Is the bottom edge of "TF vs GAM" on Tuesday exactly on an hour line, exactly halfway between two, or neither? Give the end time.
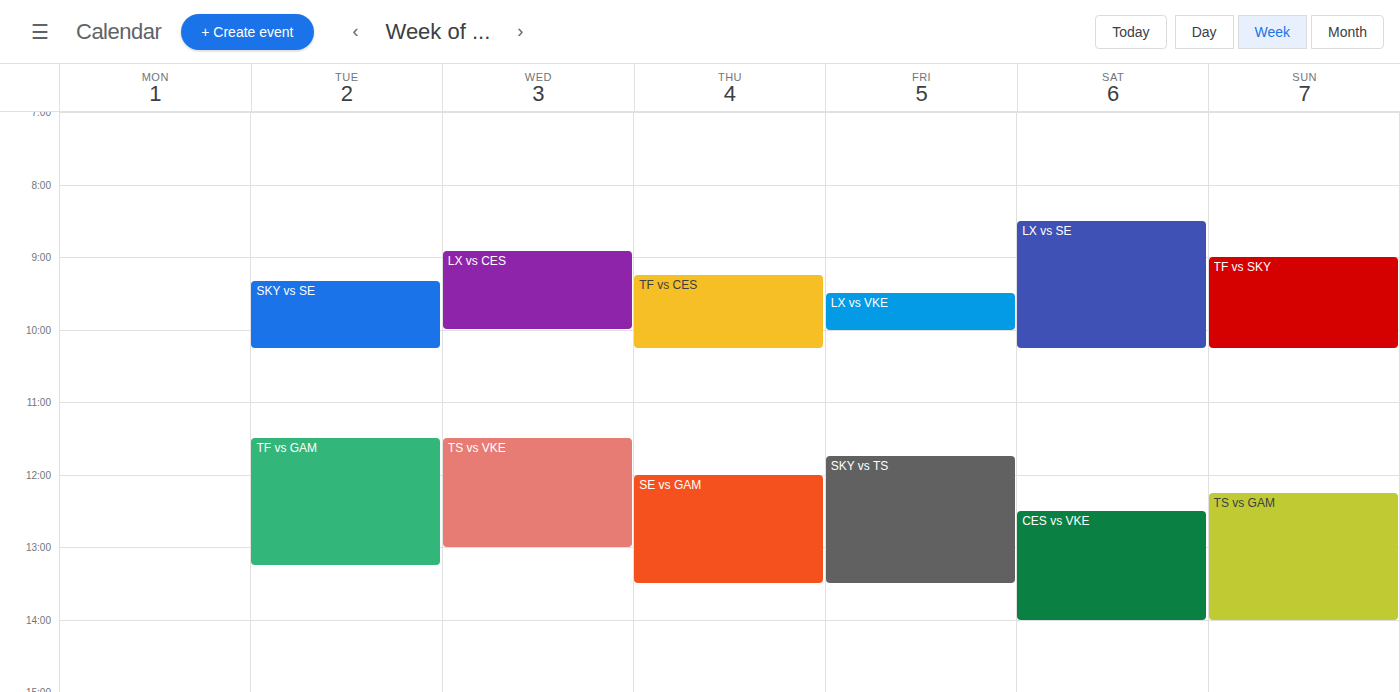
1:15 PM -- neither: a quarter of the way from the 1 PM line to the 2 PM line.